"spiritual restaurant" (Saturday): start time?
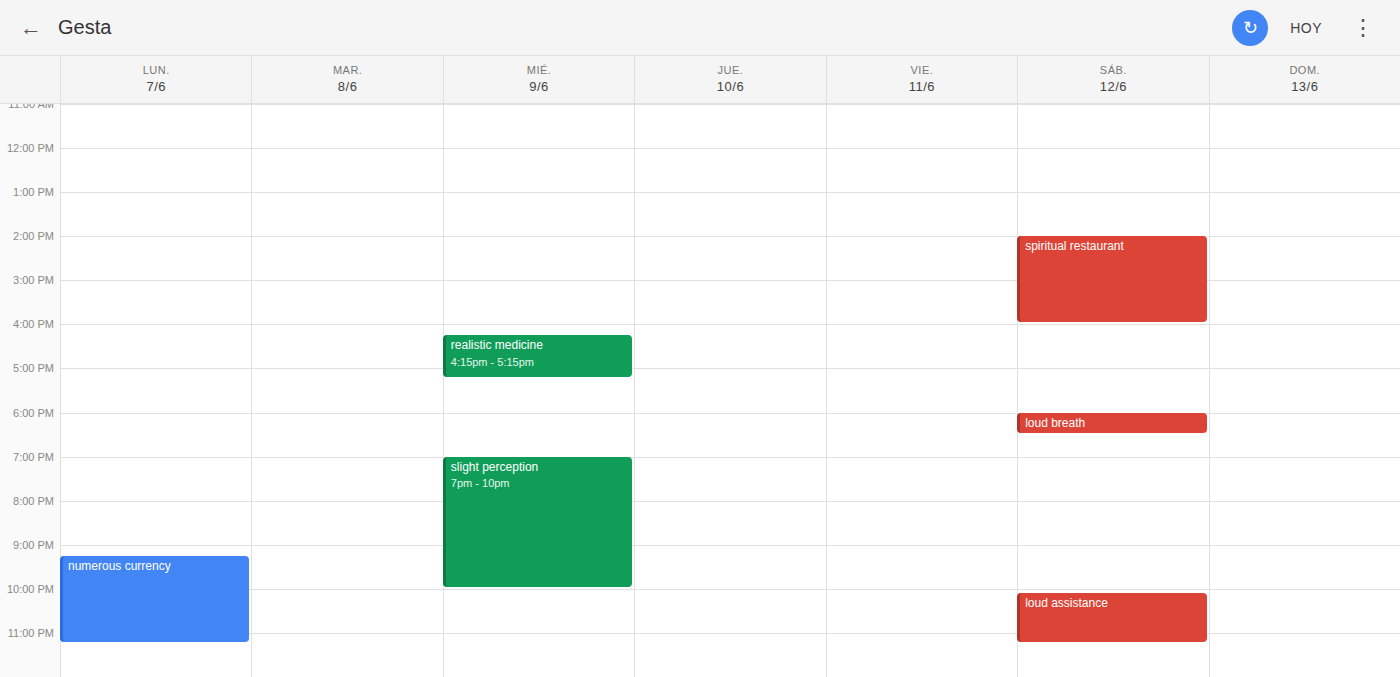
2:00 PM